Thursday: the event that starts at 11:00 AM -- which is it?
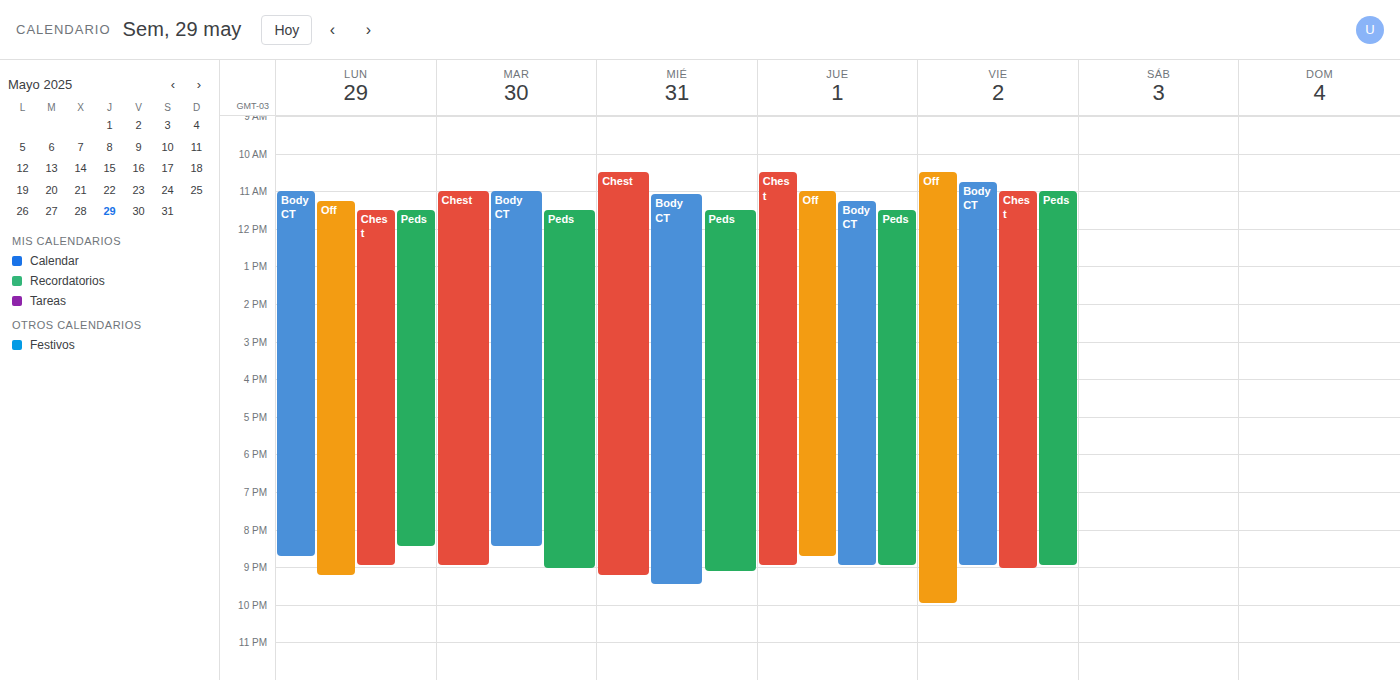
"Off"